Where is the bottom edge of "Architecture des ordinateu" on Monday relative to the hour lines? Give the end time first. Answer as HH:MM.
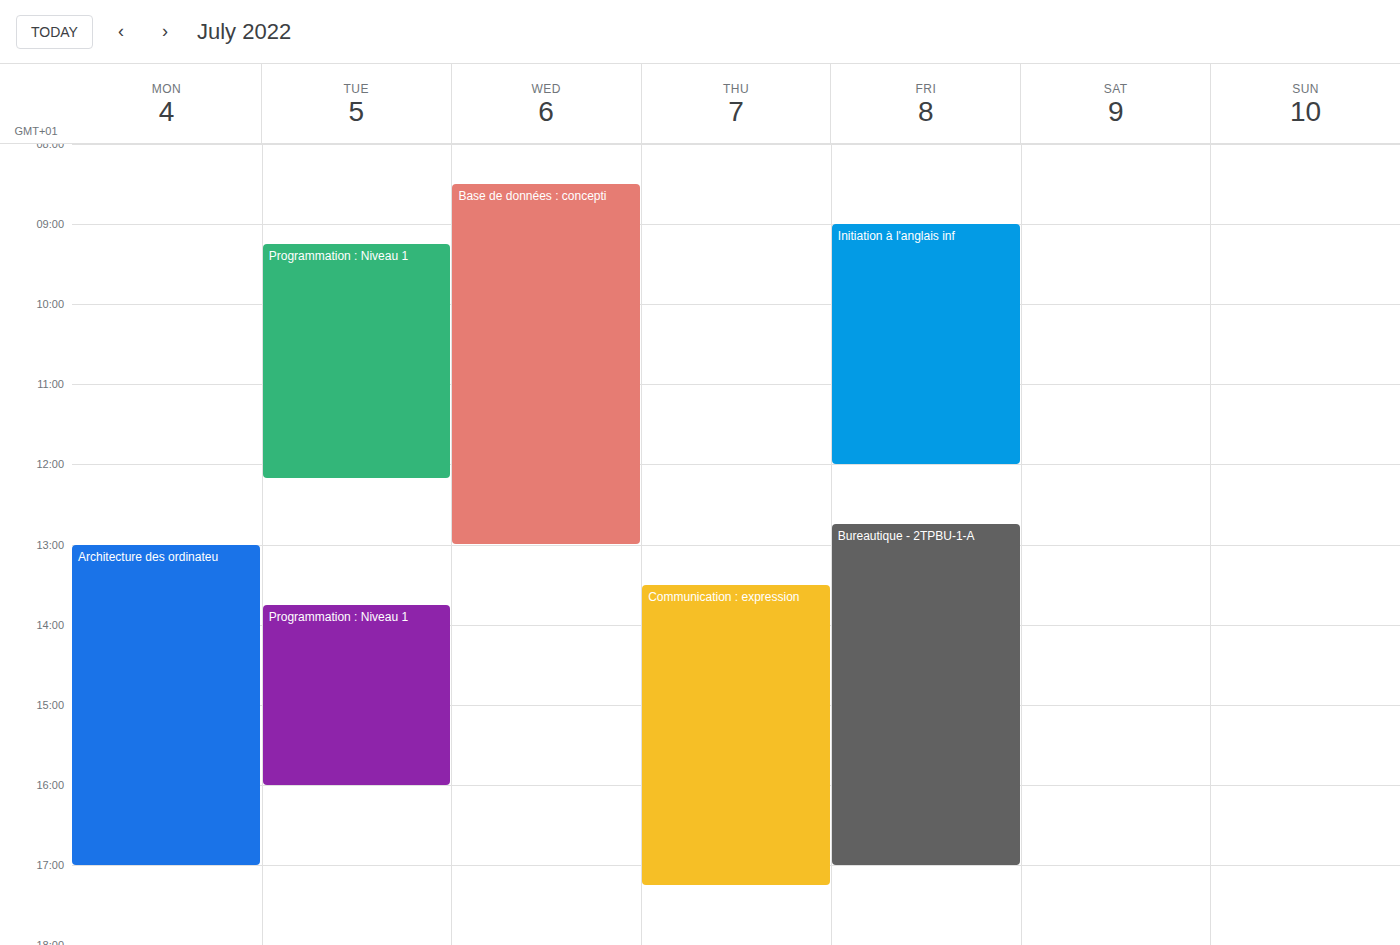
17:00 -- exactly on the 17:00 line.